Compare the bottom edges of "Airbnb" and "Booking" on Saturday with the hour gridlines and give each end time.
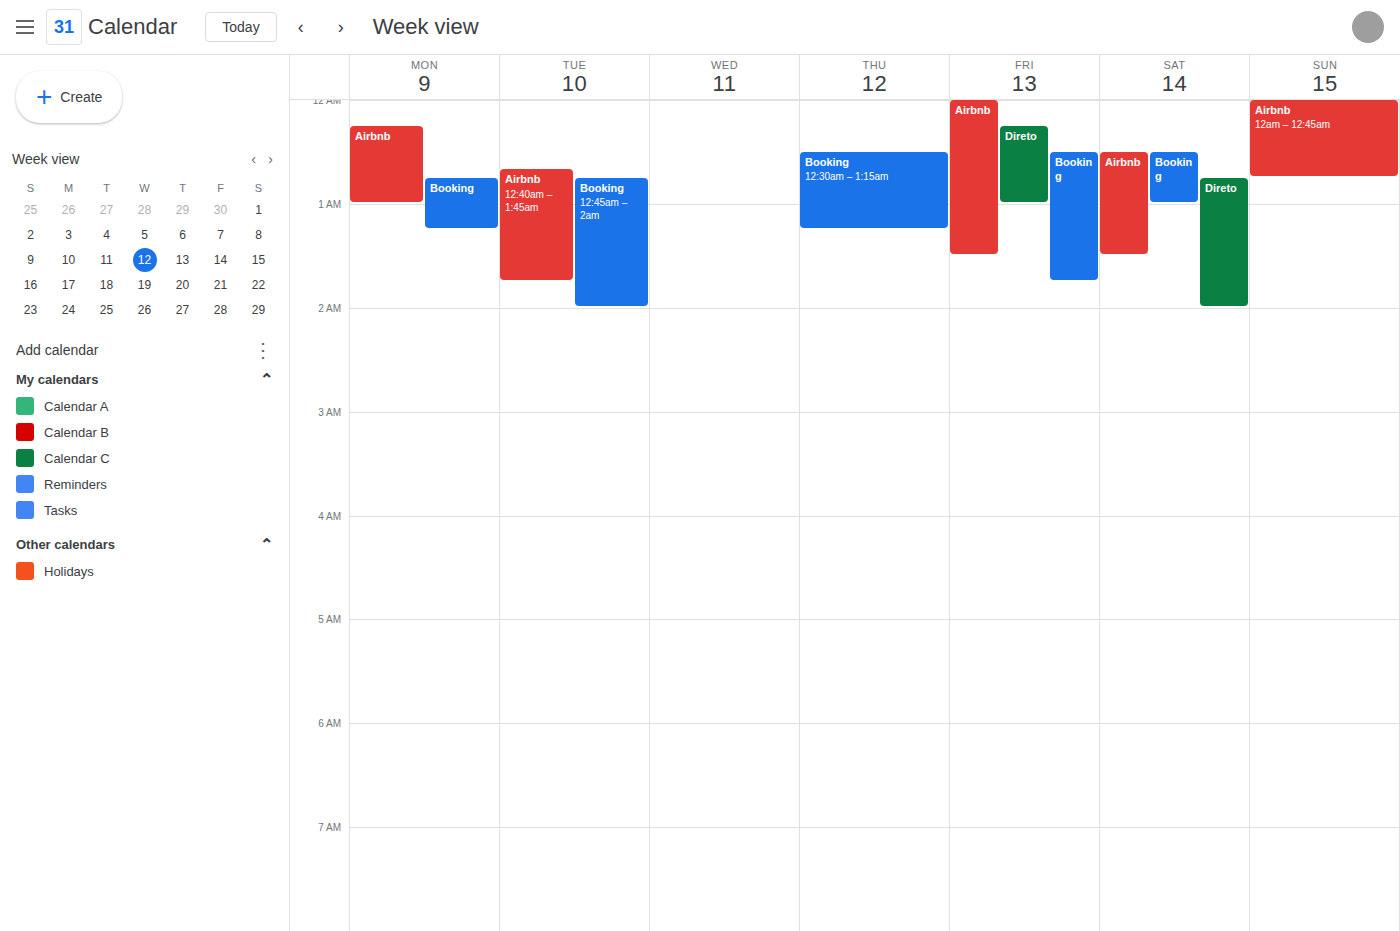
"Airbnb": 01:30, halfway between the 01:00 and 02:00 lines. "Booking": 01:00, exactly on the 01:00 line.